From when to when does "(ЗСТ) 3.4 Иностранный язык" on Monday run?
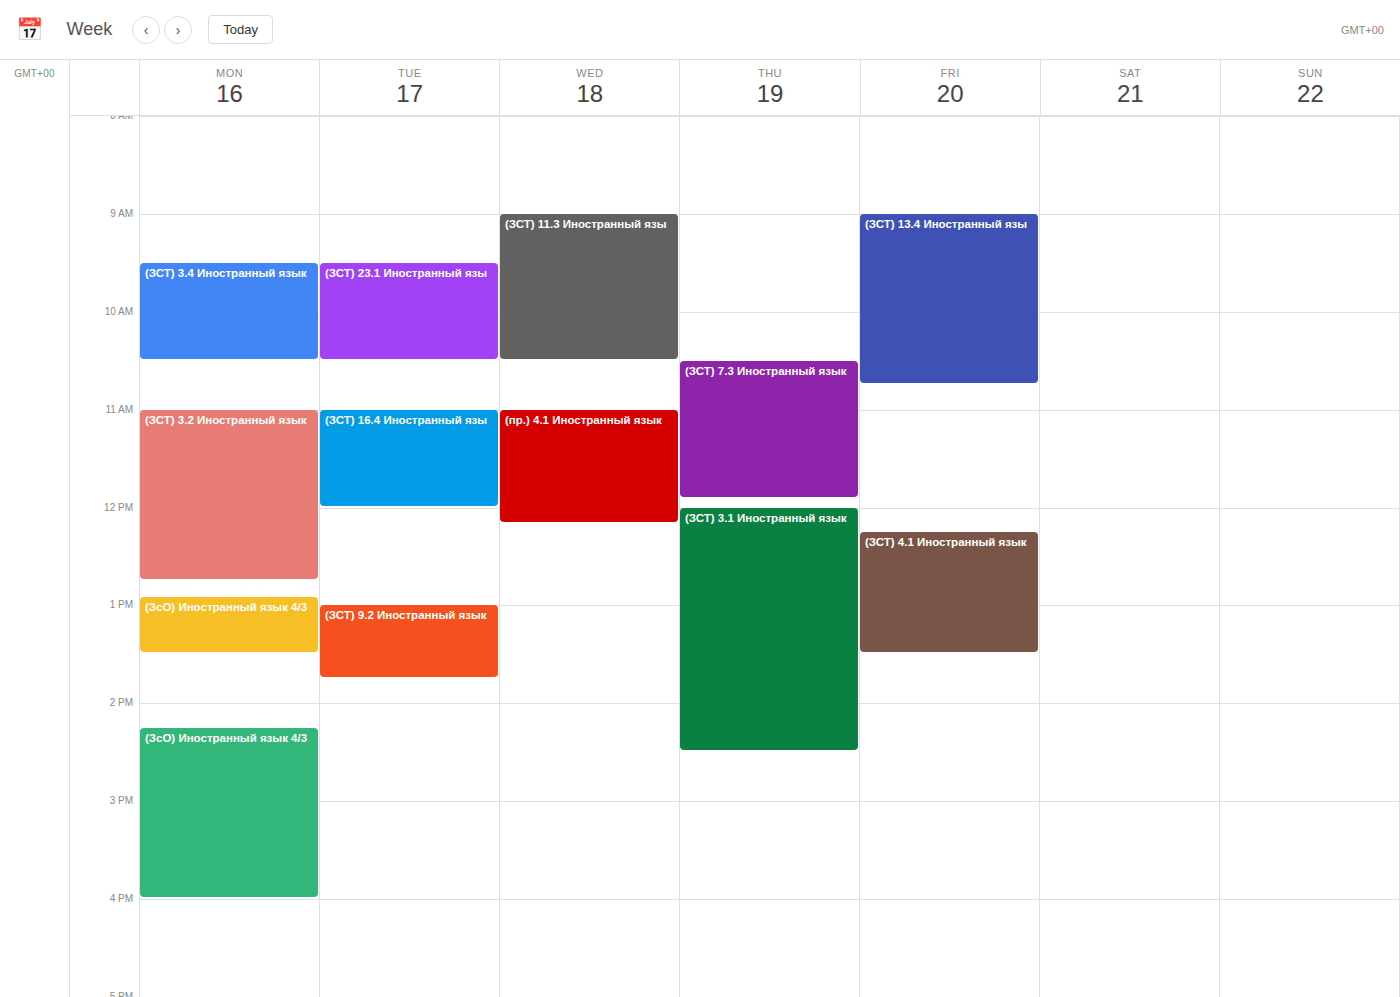
9:30 AM to 10:30 AM